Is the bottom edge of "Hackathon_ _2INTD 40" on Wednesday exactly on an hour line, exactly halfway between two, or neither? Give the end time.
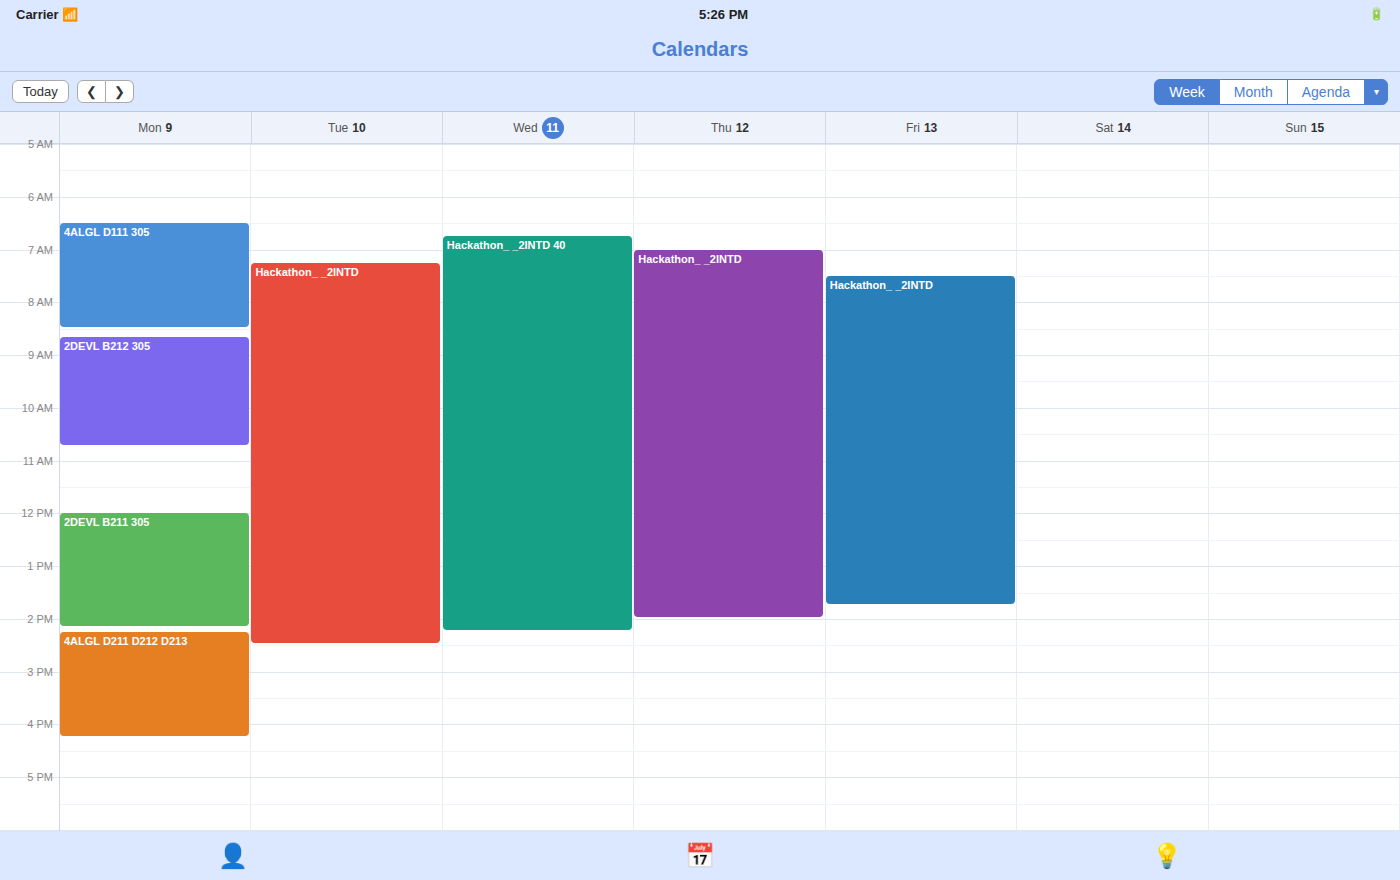
2:15 PM -- neither: a quarter of the way from the 2 PM line to the 3 PM line.